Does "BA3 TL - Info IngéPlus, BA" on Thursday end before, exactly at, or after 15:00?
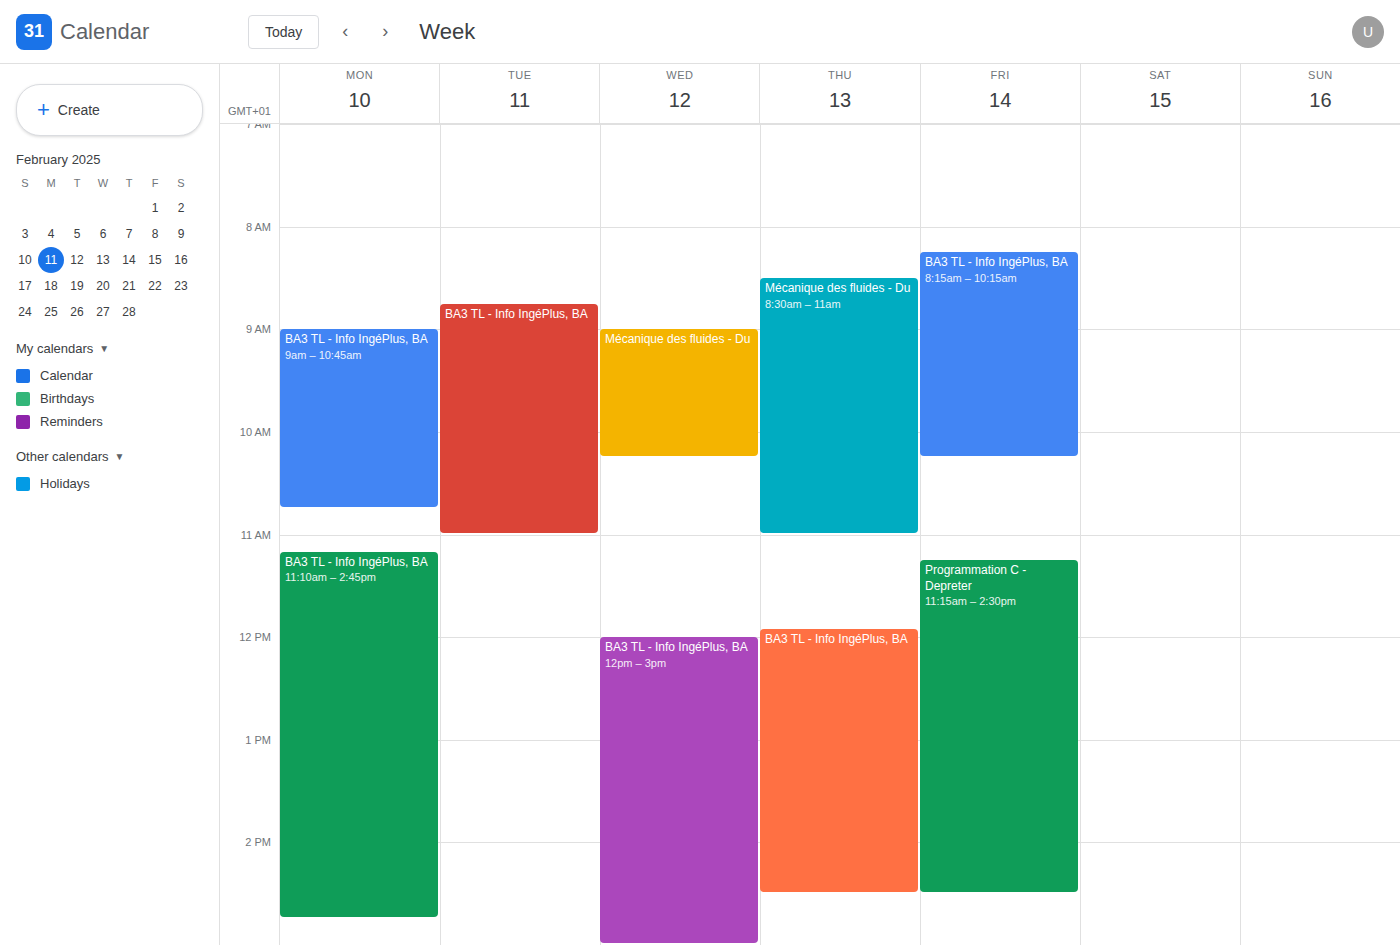
14:30 -- before 15:00, 30 minutes above the 15:00 line.